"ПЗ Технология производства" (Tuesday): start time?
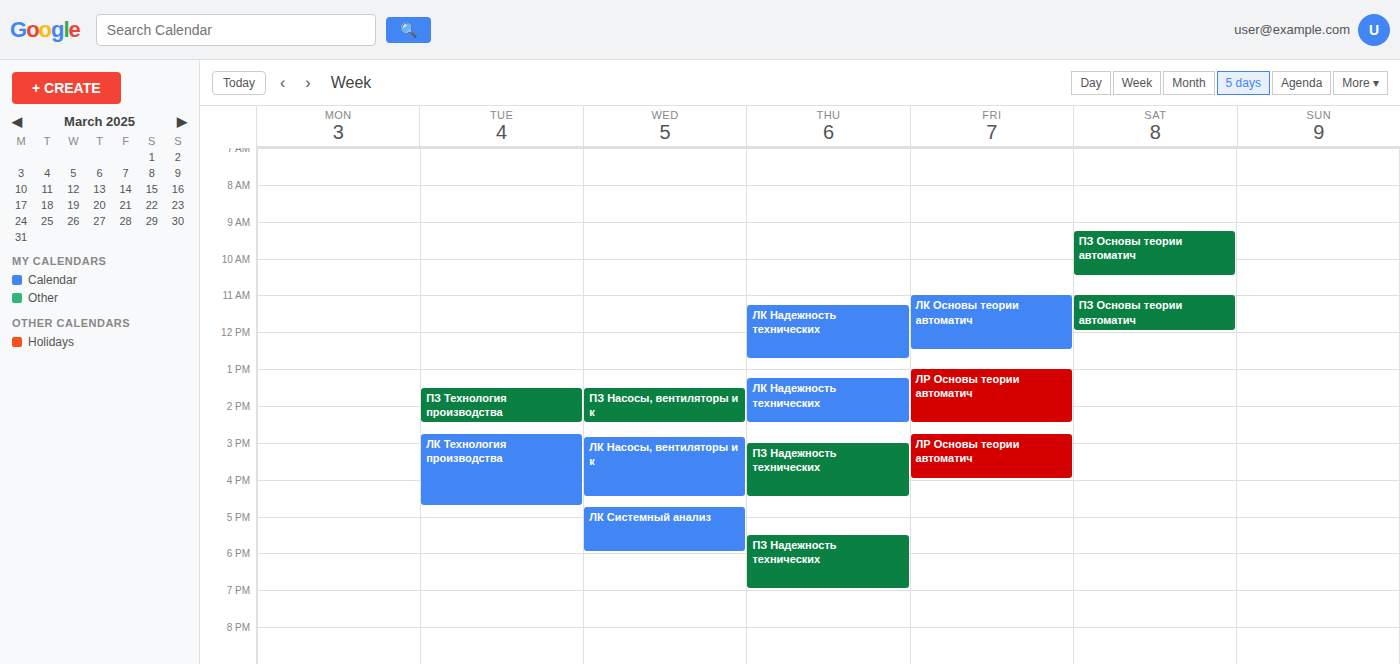
1:30 PM